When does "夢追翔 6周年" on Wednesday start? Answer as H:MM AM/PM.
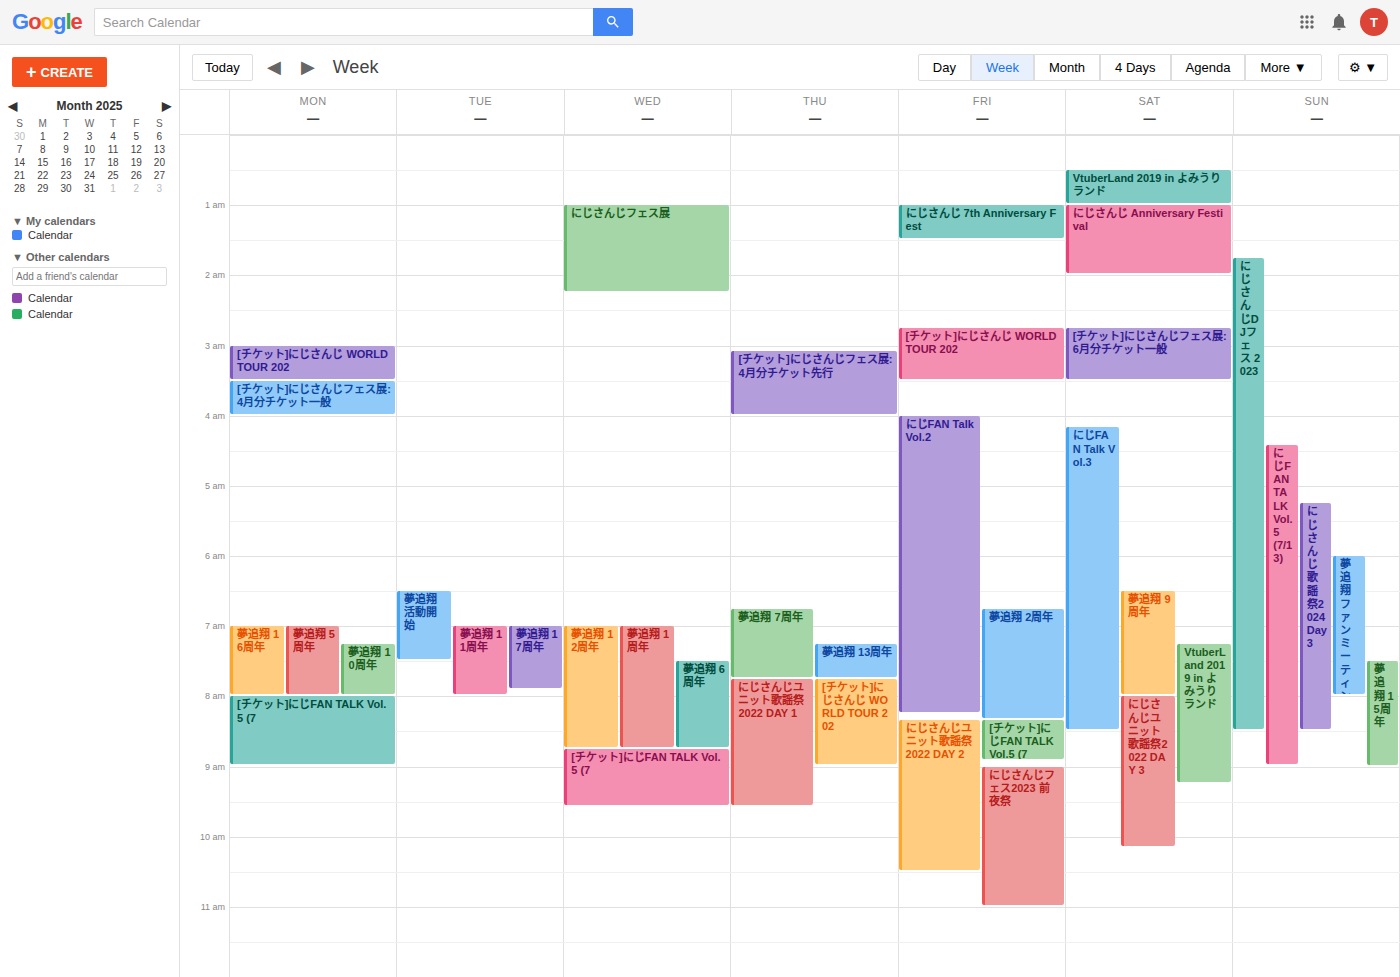
7:30 AM